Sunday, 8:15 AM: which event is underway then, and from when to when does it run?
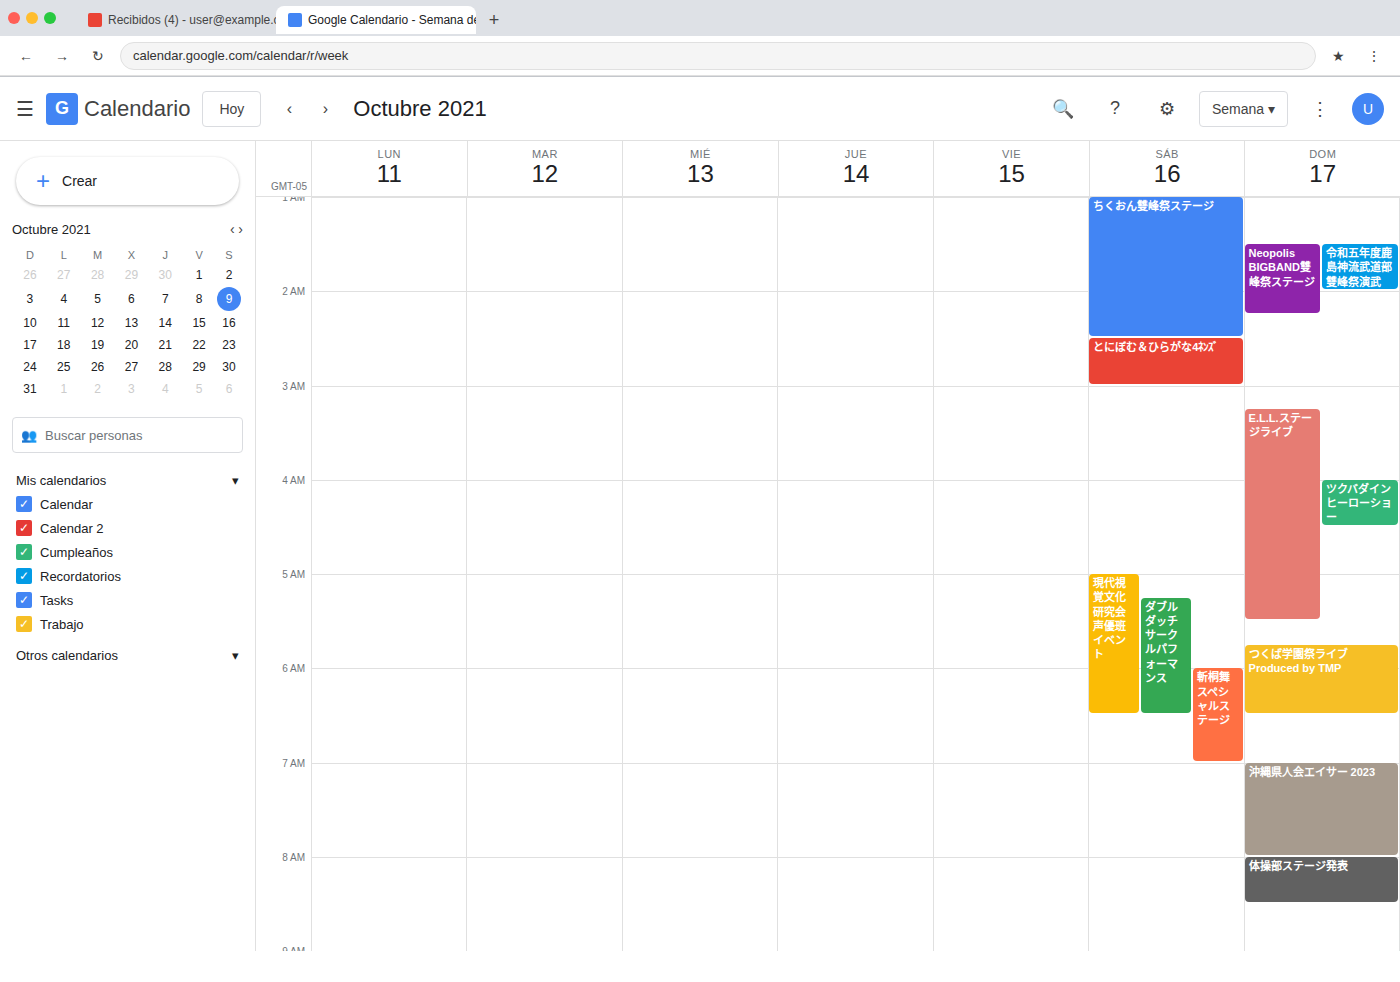
"体操部ステージ発表", 8:00 AM to 8:30 AM